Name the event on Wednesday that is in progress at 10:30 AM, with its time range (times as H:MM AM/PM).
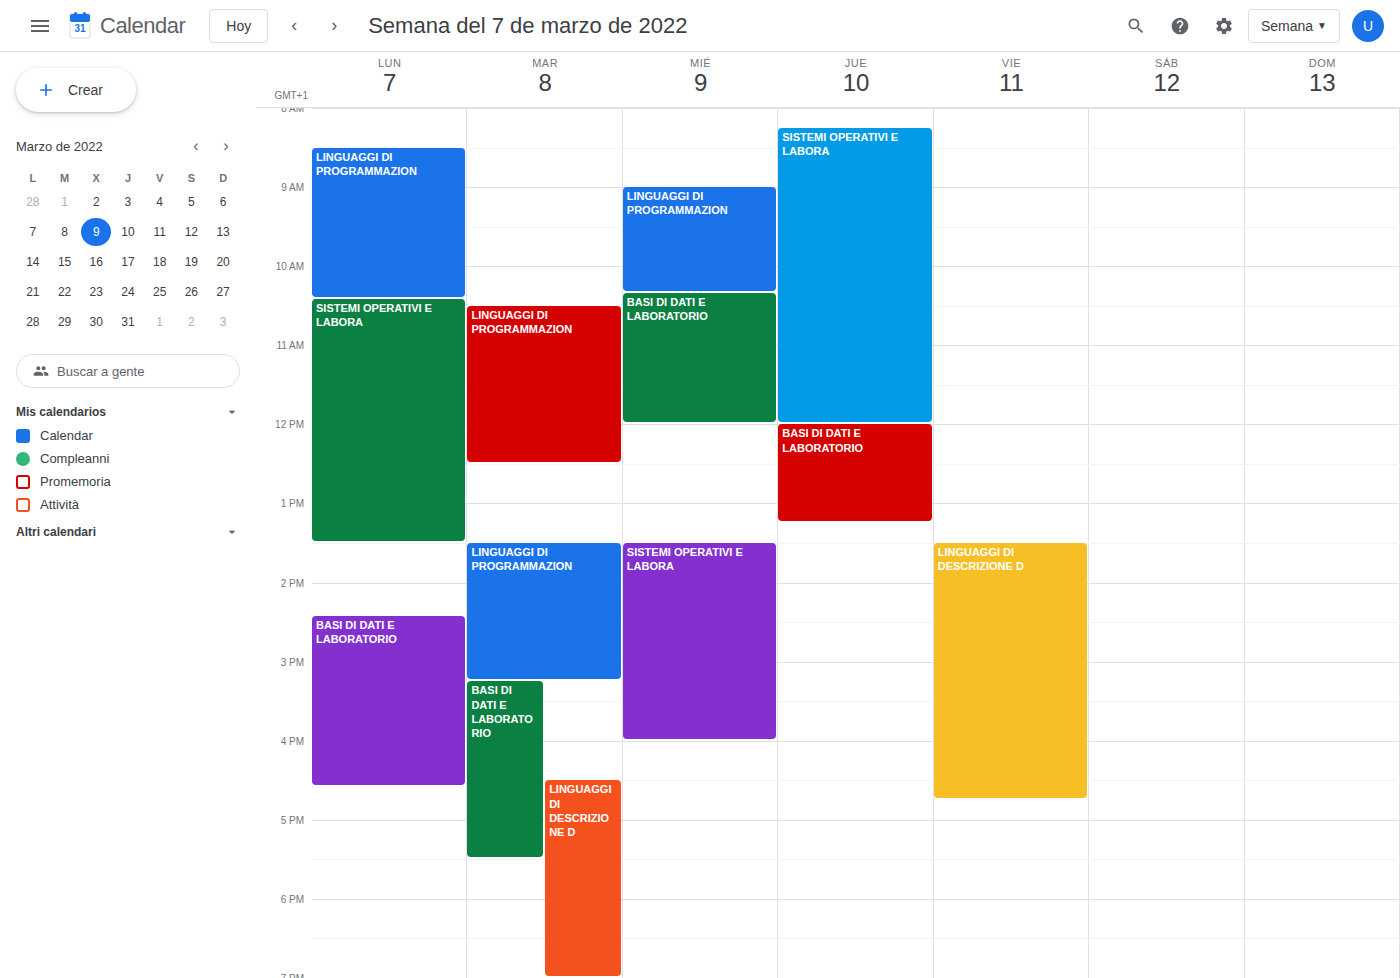
"BASI DI DATI E LABORATORIO", 10:20 AM to 12:00 PM